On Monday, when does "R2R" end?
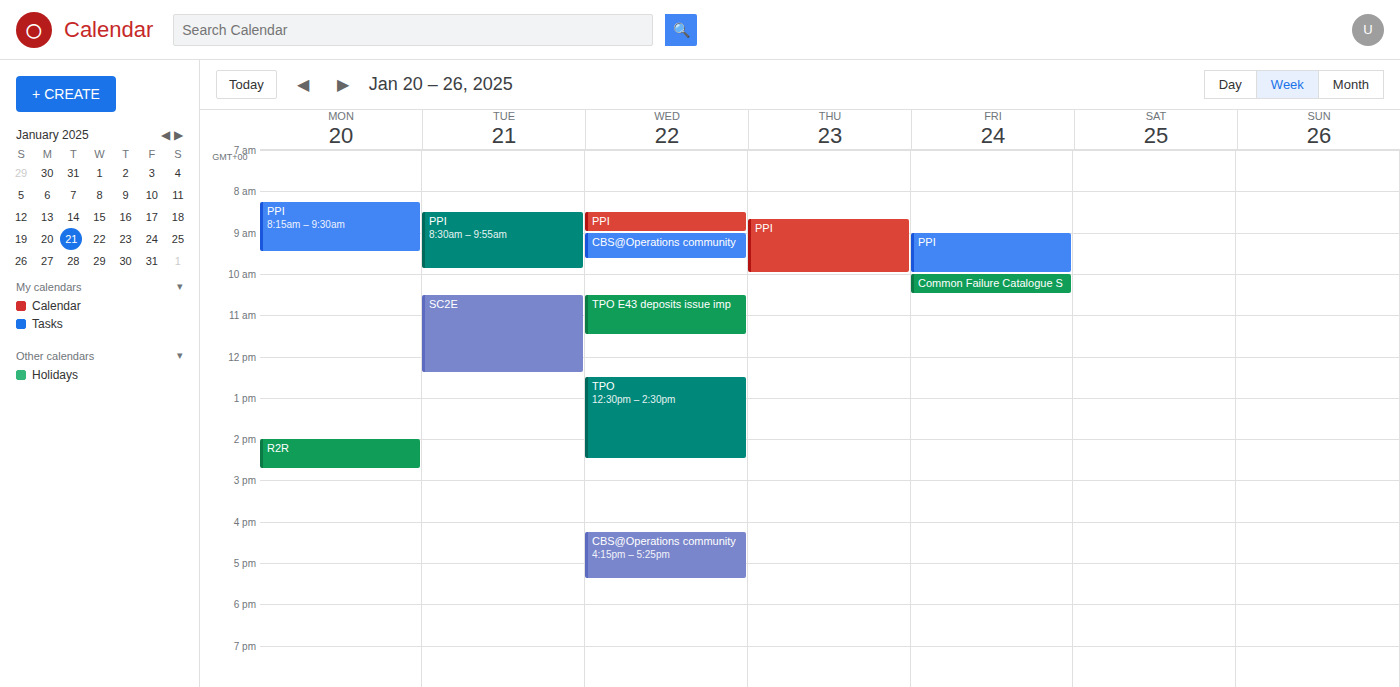
2:45 PM